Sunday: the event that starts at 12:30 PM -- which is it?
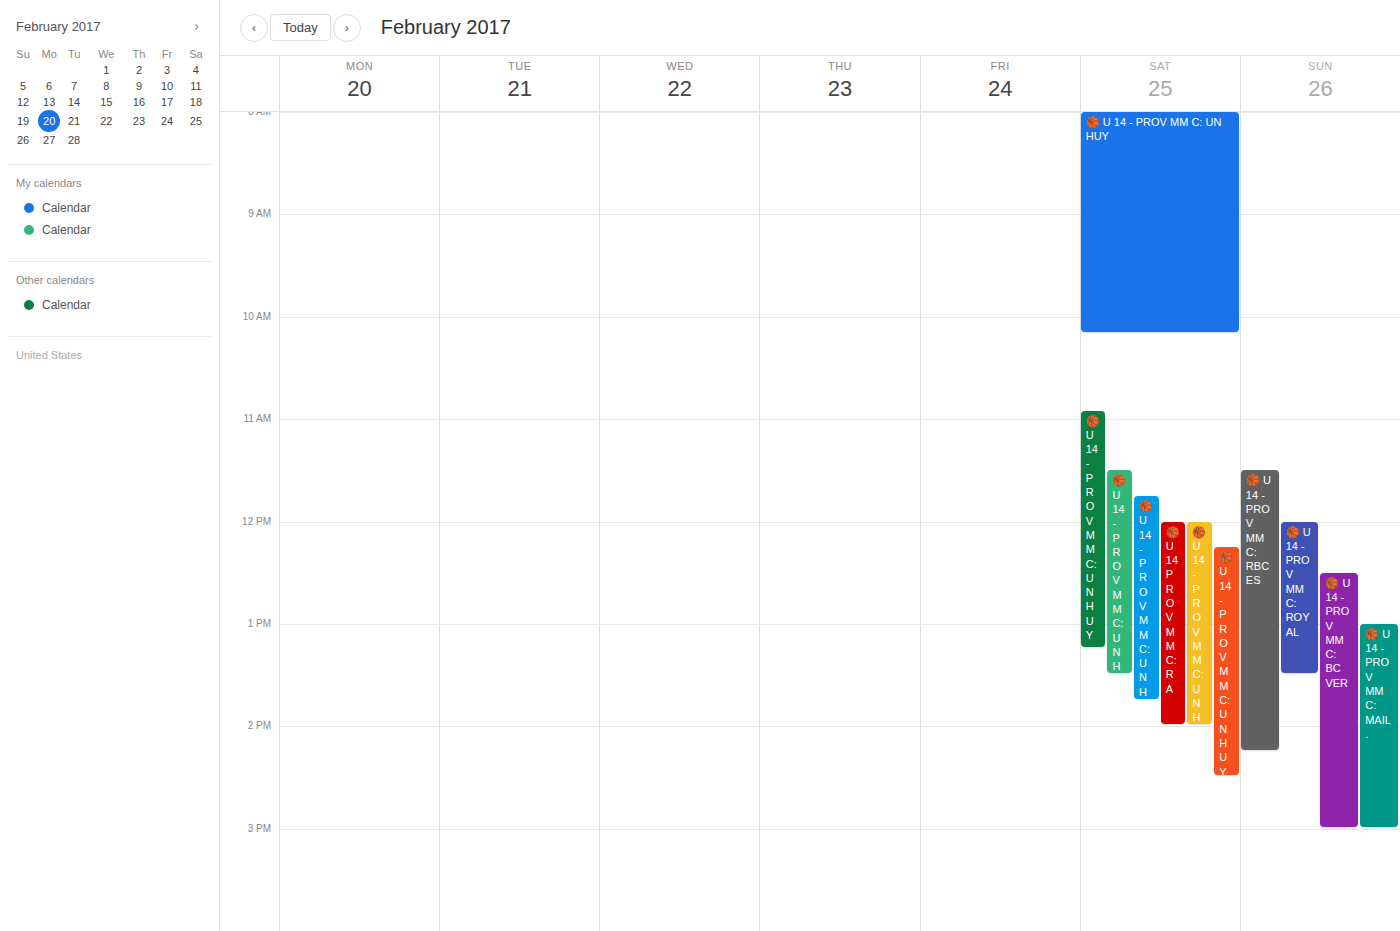
"🏀 U 14 - PROV MM C: BC VER"